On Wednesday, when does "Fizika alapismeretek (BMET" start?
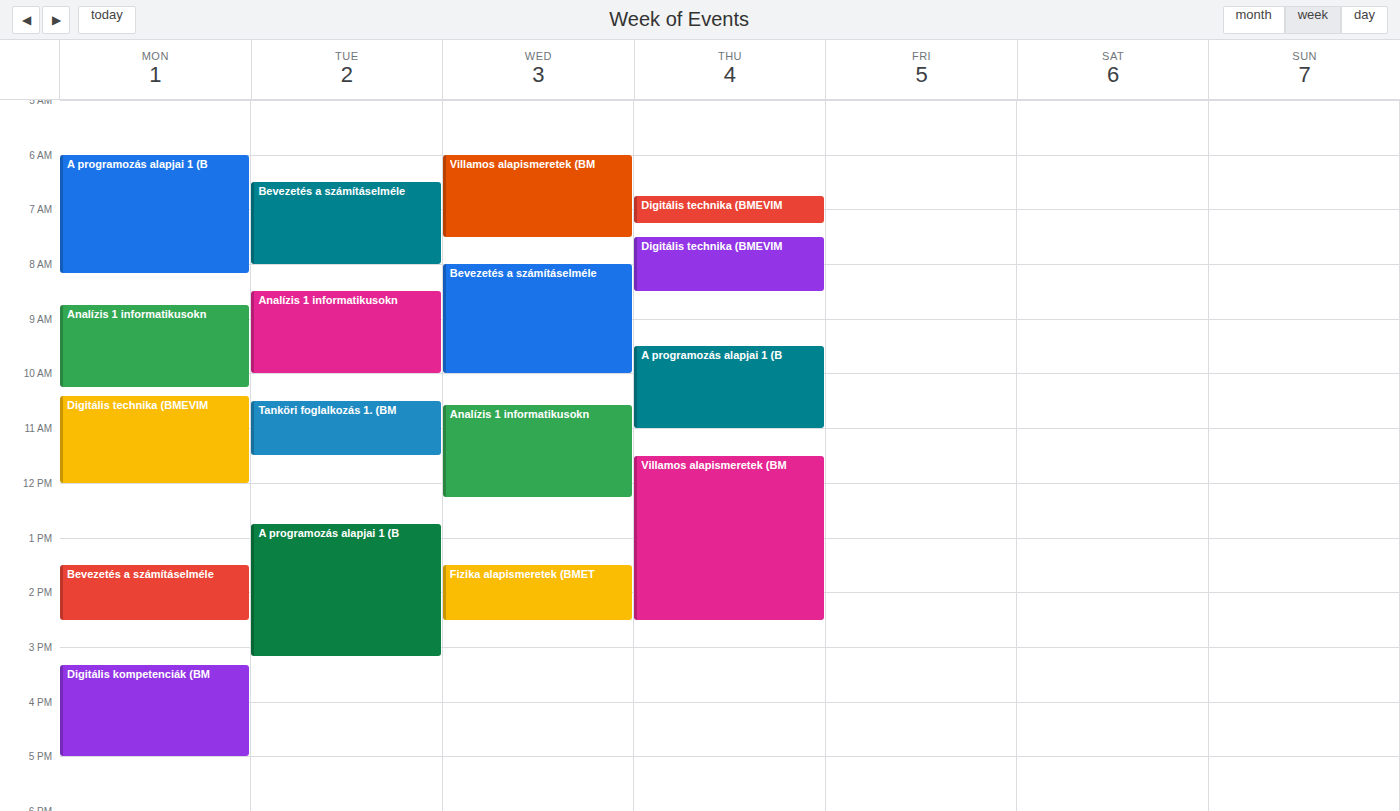
1:30 PM